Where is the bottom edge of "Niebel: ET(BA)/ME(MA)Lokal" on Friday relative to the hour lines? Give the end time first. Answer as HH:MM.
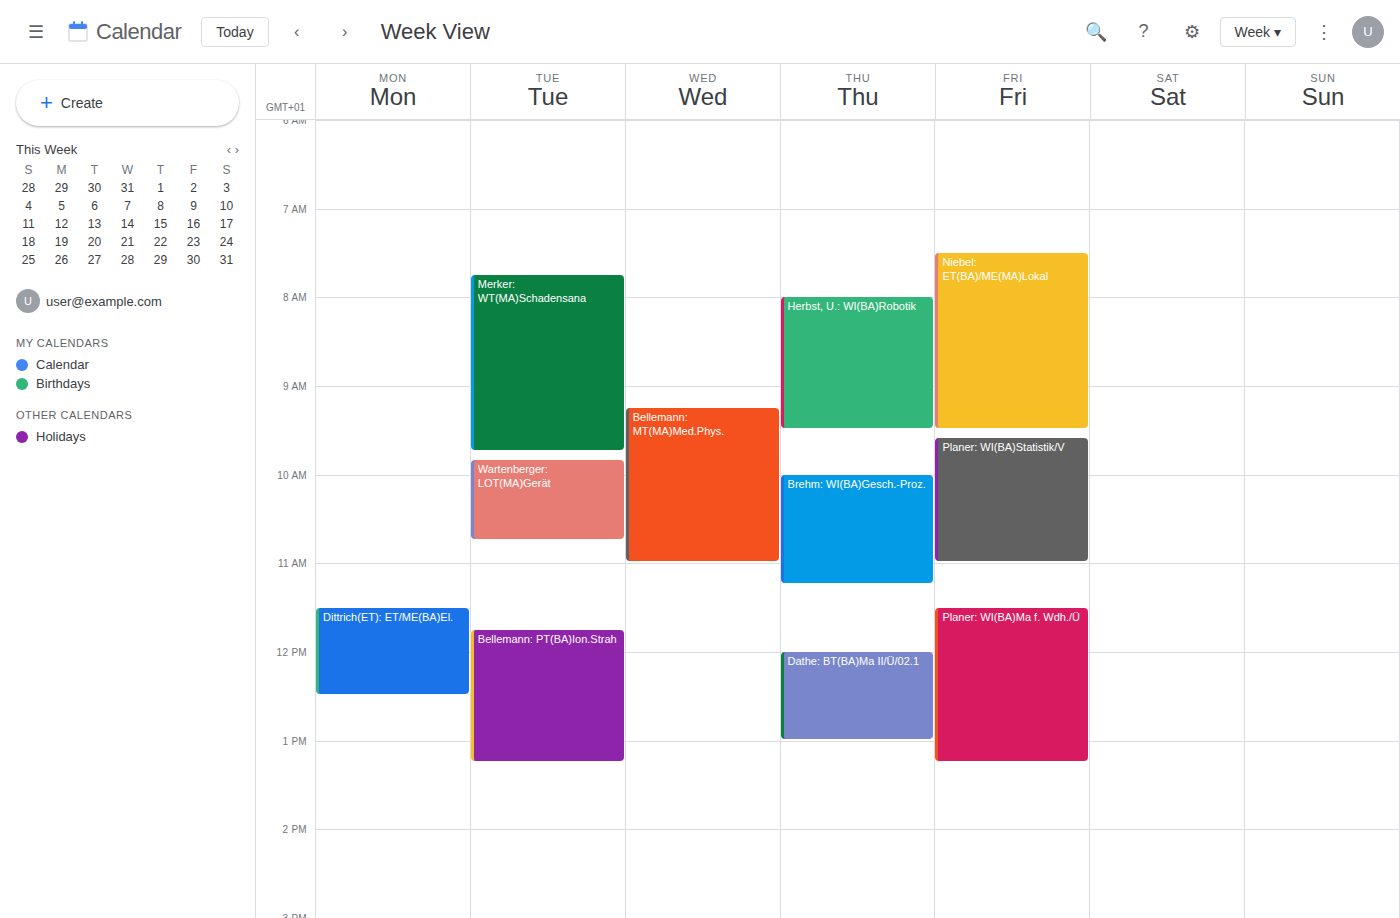
09:30 -- halfway between the 09:00 and 10:00 lines.